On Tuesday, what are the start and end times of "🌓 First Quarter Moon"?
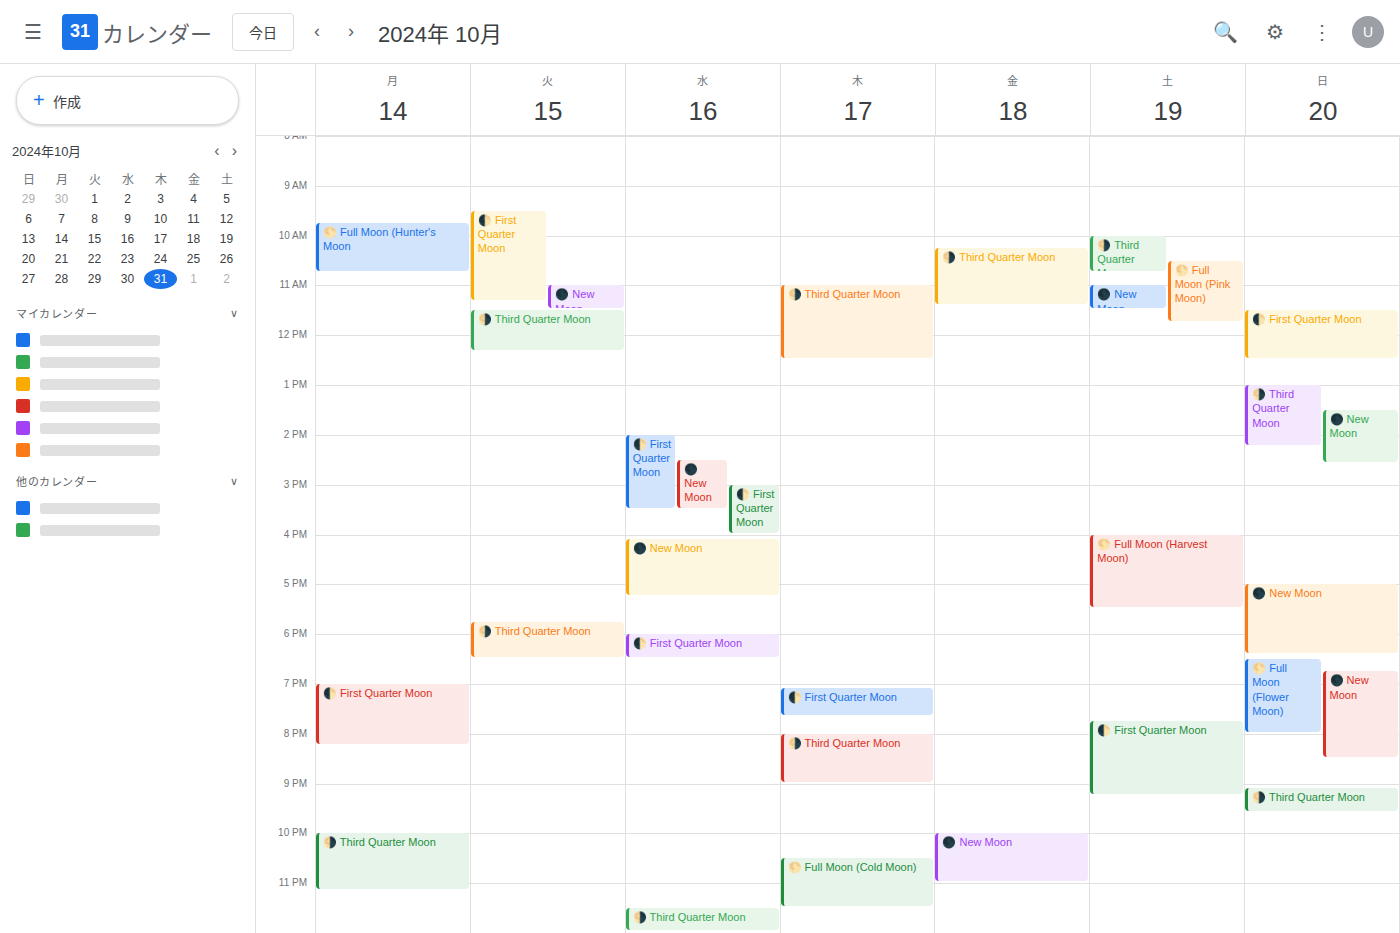
9:30 AM to 11:20 AM